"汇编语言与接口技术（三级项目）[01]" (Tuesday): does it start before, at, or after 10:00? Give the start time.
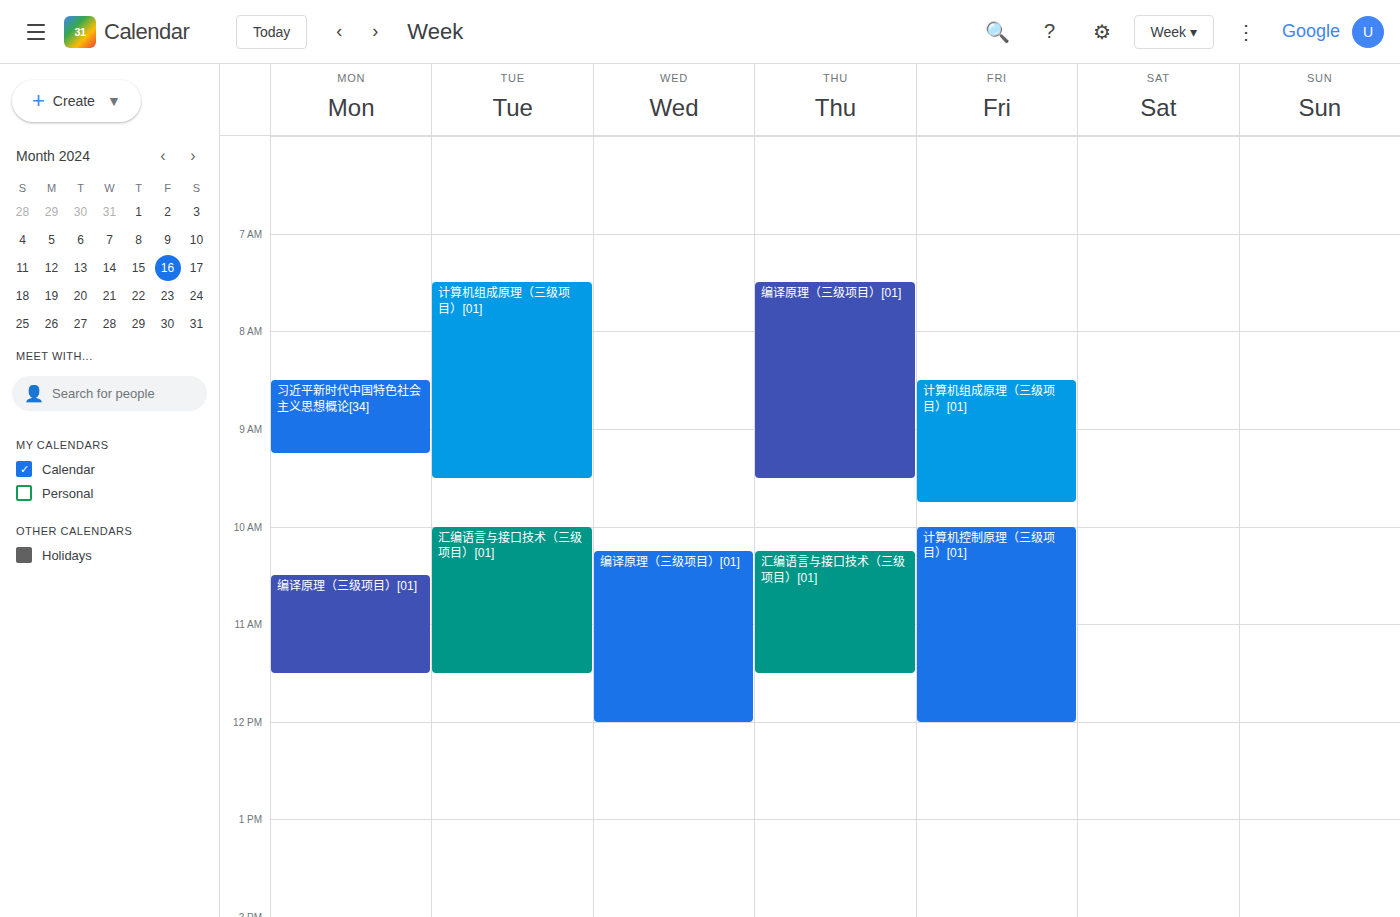
10:00 -- exactly at 10:00, on the 10:00 line.